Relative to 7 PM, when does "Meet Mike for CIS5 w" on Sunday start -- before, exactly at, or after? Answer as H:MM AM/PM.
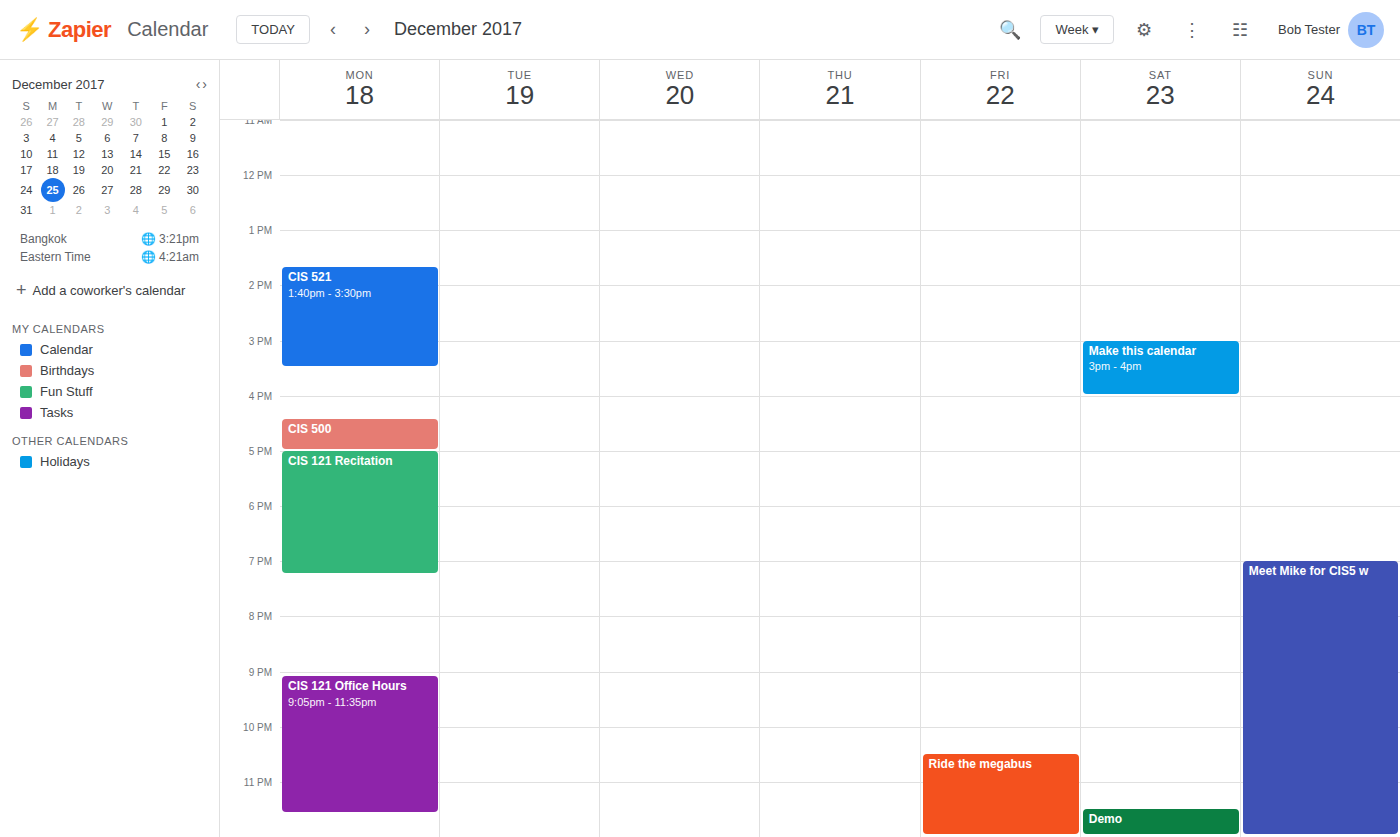
7:00 PM -- exactly at 7 PM, on the 7 PM line.